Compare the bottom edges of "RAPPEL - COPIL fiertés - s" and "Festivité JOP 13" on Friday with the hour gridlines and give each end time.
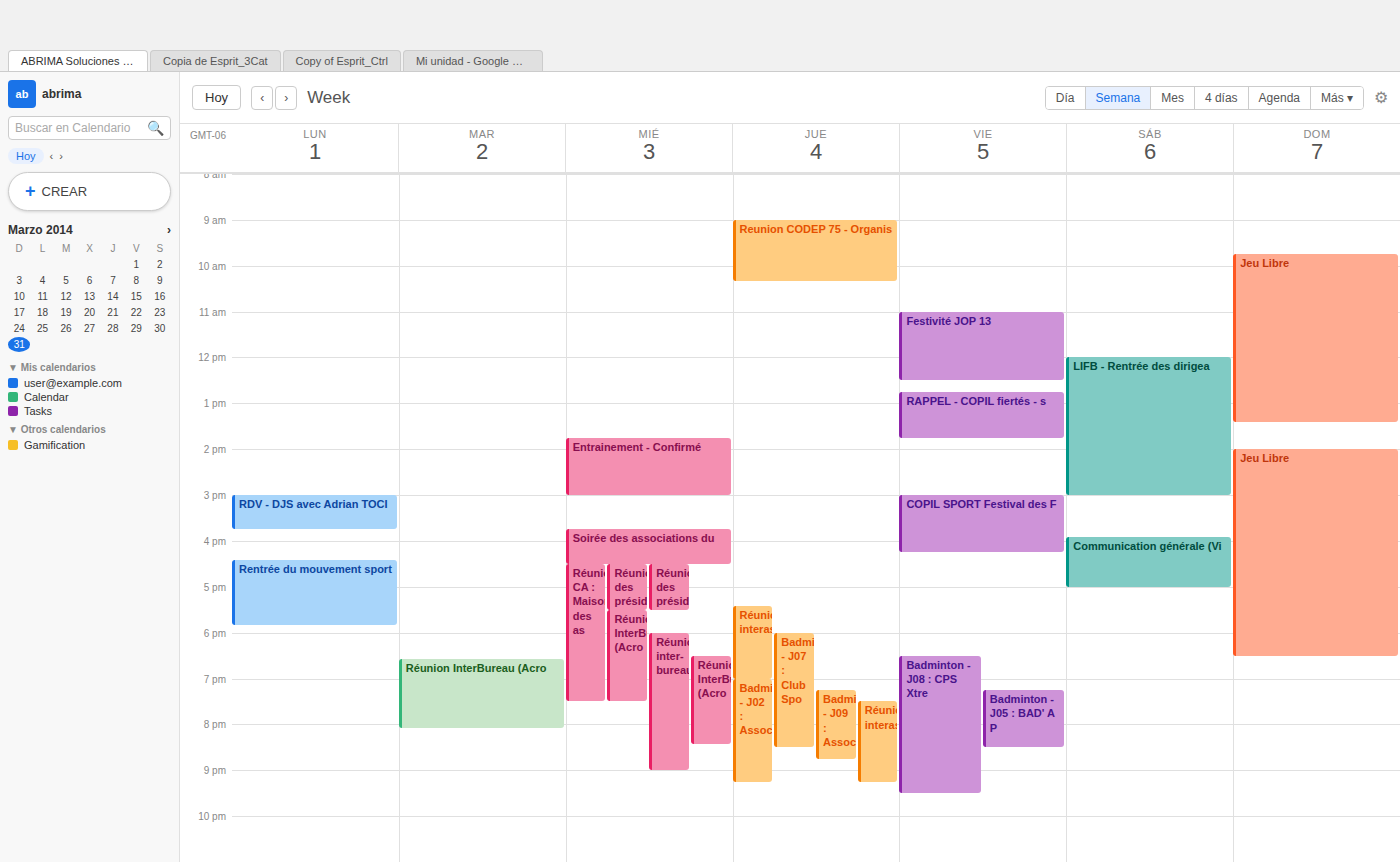
"RAPPEL - COPIL fiertés - s": 13:45, neither: three quarters of the way from the 13:00 line to the 14:00 line. "Festivité JOP 13": 12:30, halfway between the 12:00 and 13:00 lines.